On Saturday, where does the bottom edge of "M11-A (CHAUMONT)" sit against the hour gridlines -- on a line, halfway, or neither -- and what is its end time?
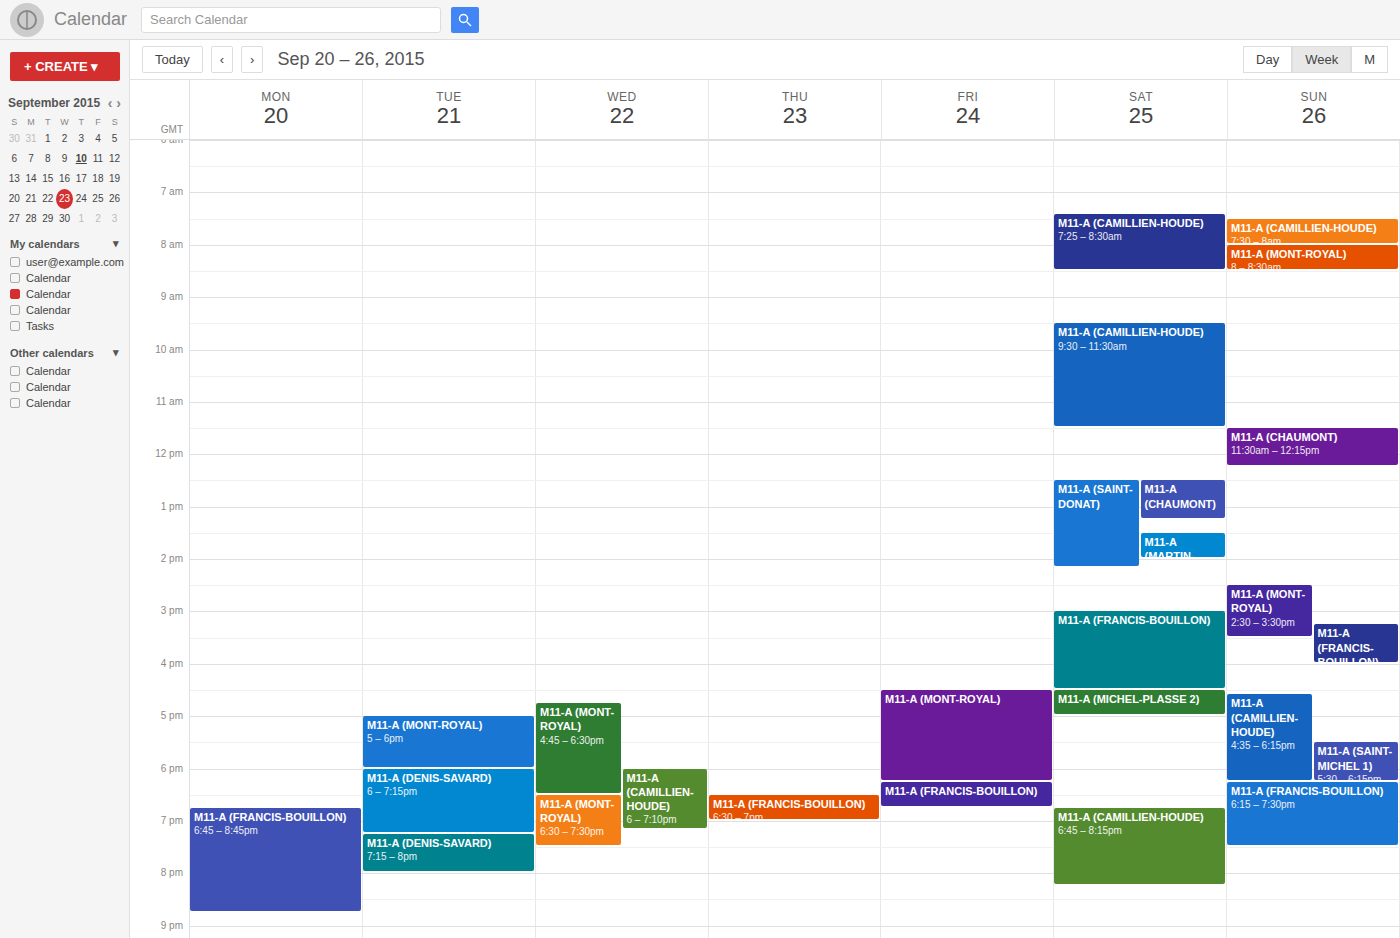
1:15 PM -- neither: a quarter of the way from the 1 PM line to the 2 PM line.